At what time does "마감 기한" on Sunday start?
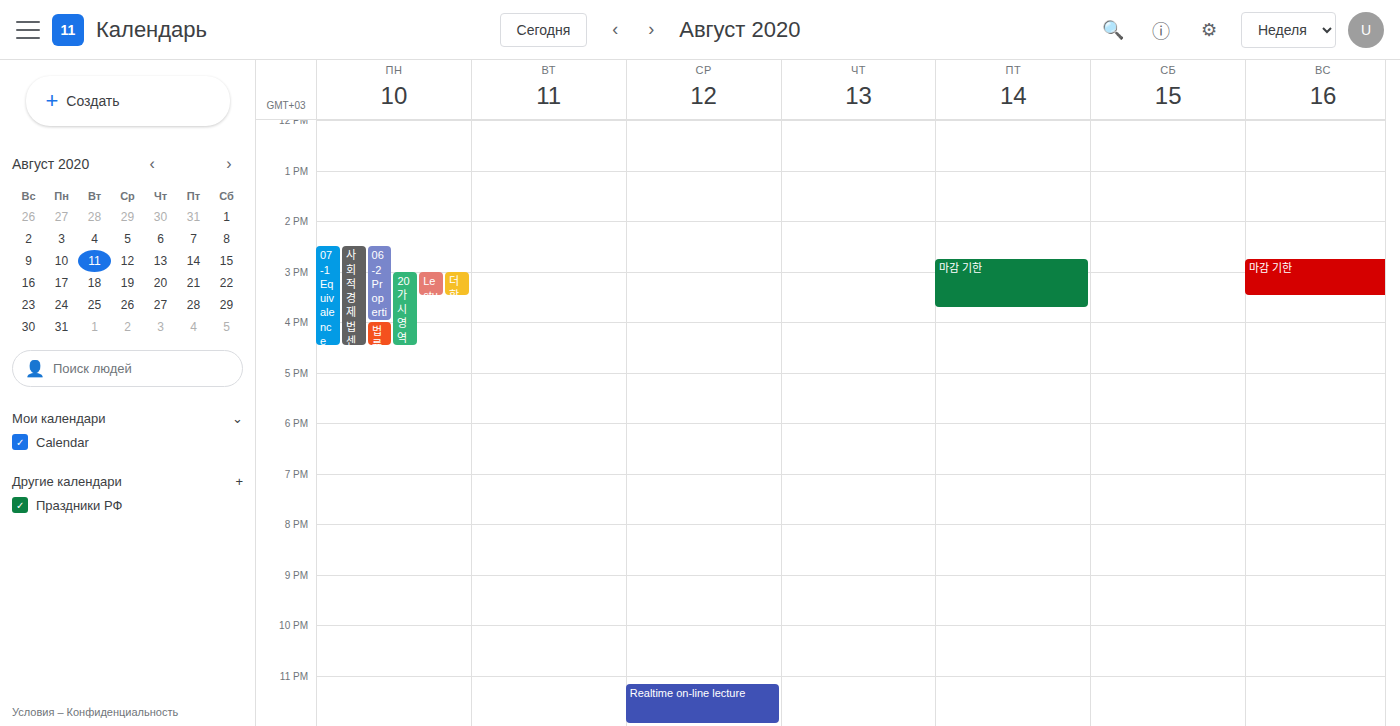
14:45